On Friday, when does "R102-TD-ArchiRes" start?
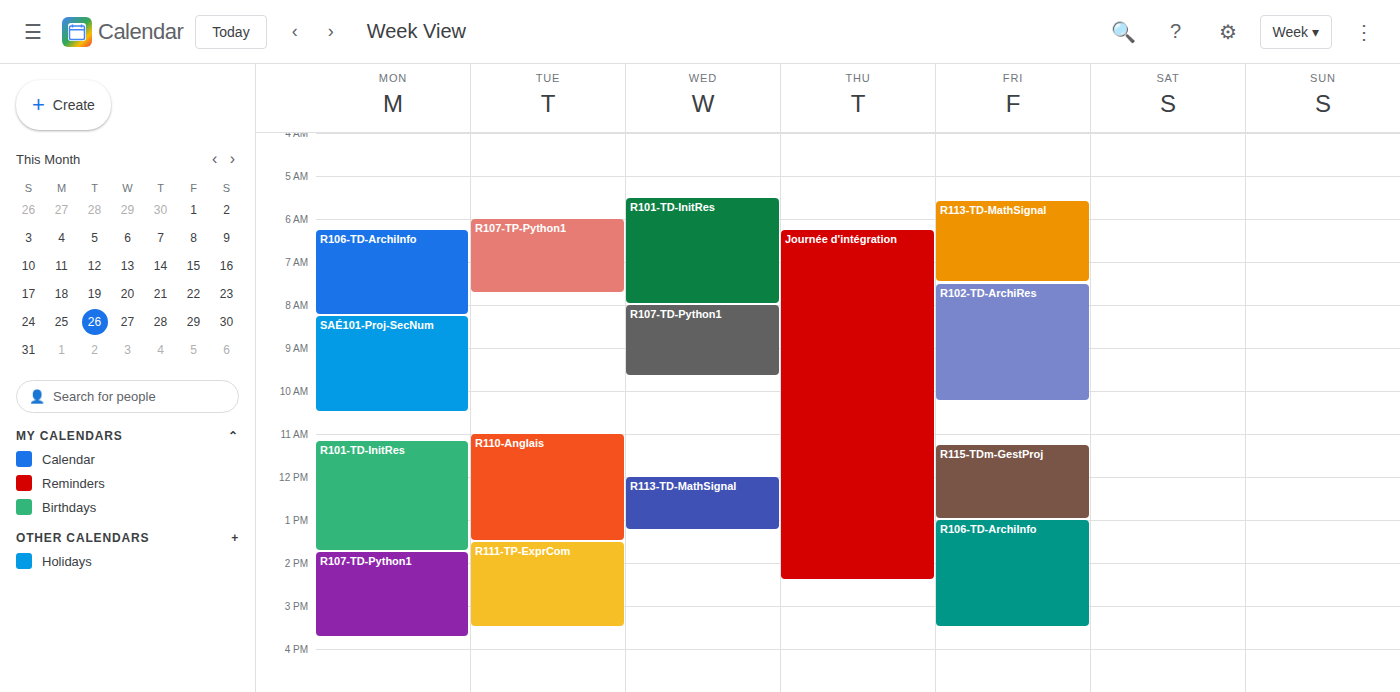
7:30 AM